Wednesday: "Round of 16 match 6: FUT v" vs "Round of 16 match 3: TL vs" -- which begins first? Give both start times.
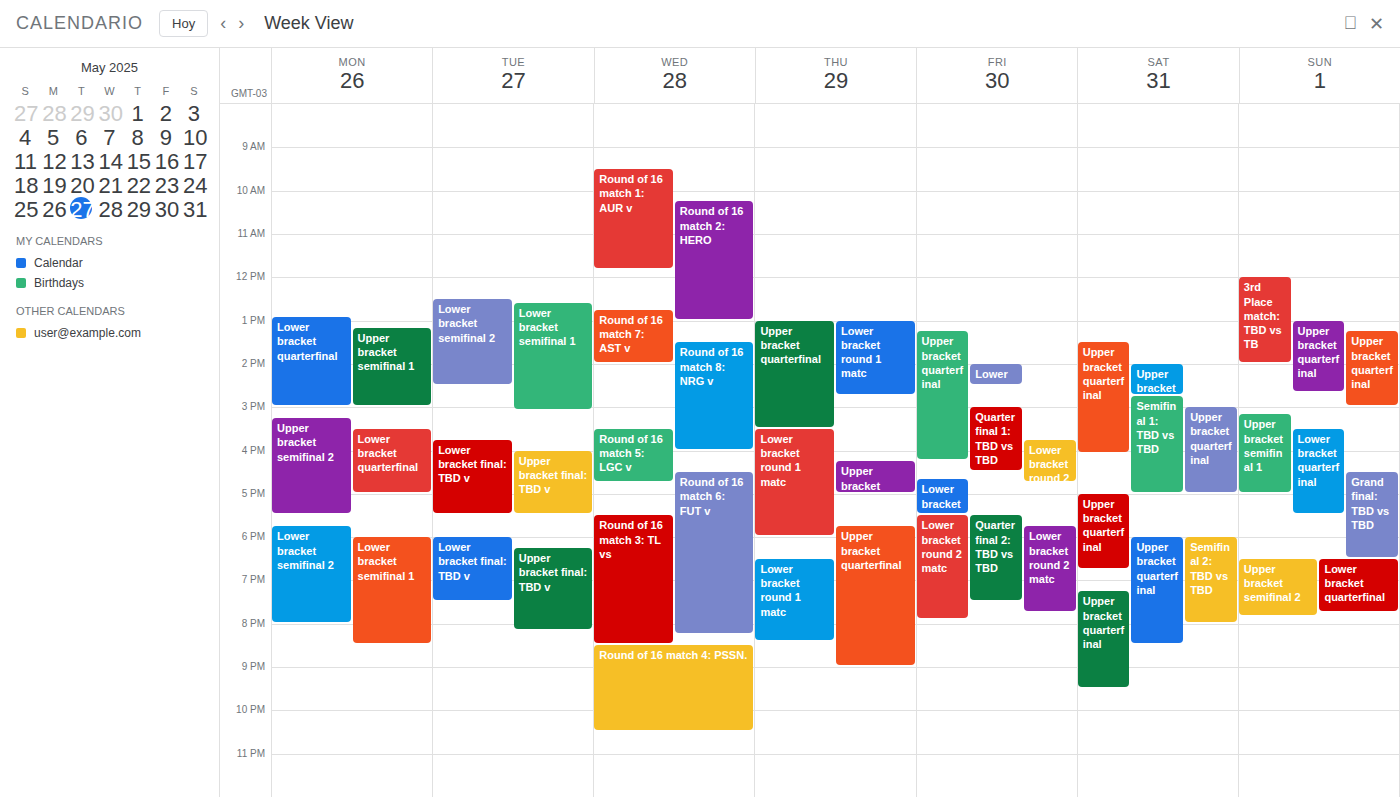
"Round of 16 match 6: FUT v" 4:30 PM; "Round of 16 match 3: TL vs" 5:30 PM.